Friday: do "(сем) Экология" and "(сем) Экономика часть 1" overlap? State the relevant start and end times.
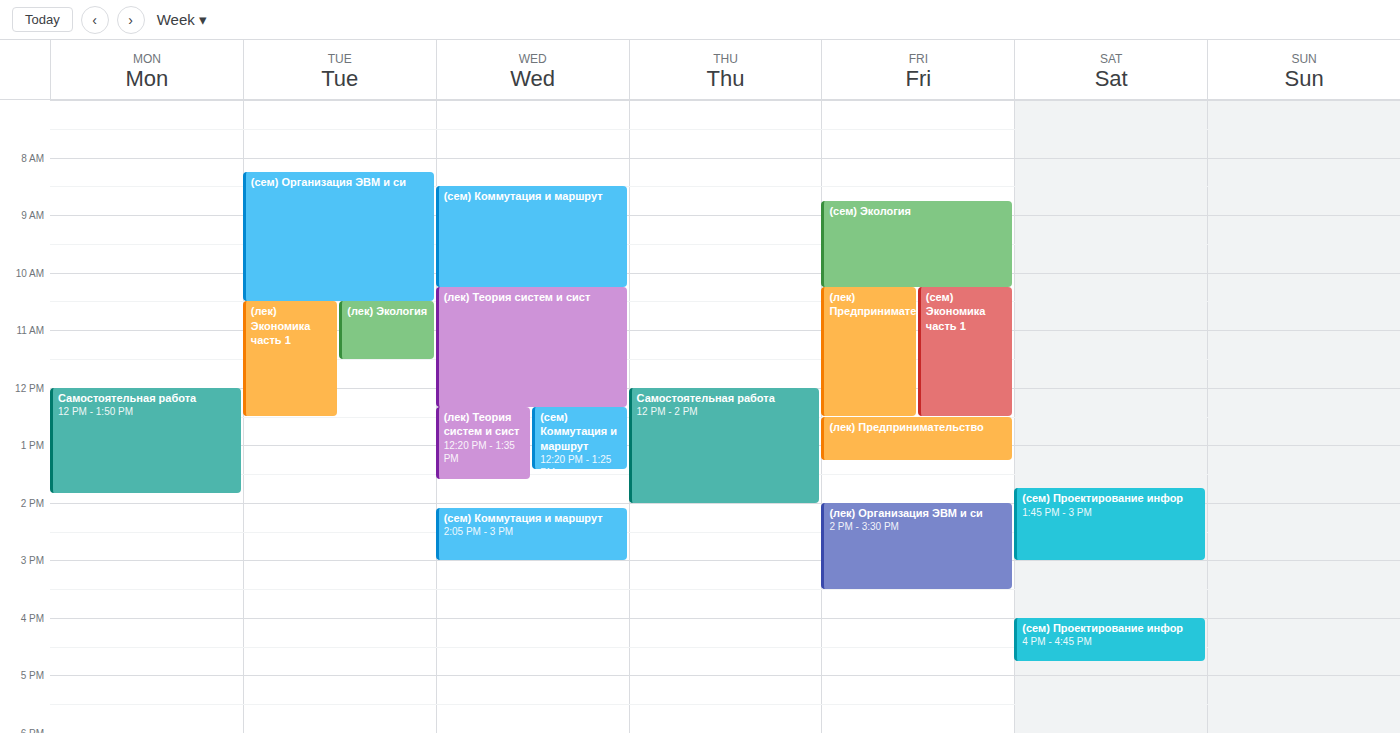
"(сем) Экология" ends at 10:15, exactly when "(сем) Экономика часть 1" starts -- they touch but do not overlap.